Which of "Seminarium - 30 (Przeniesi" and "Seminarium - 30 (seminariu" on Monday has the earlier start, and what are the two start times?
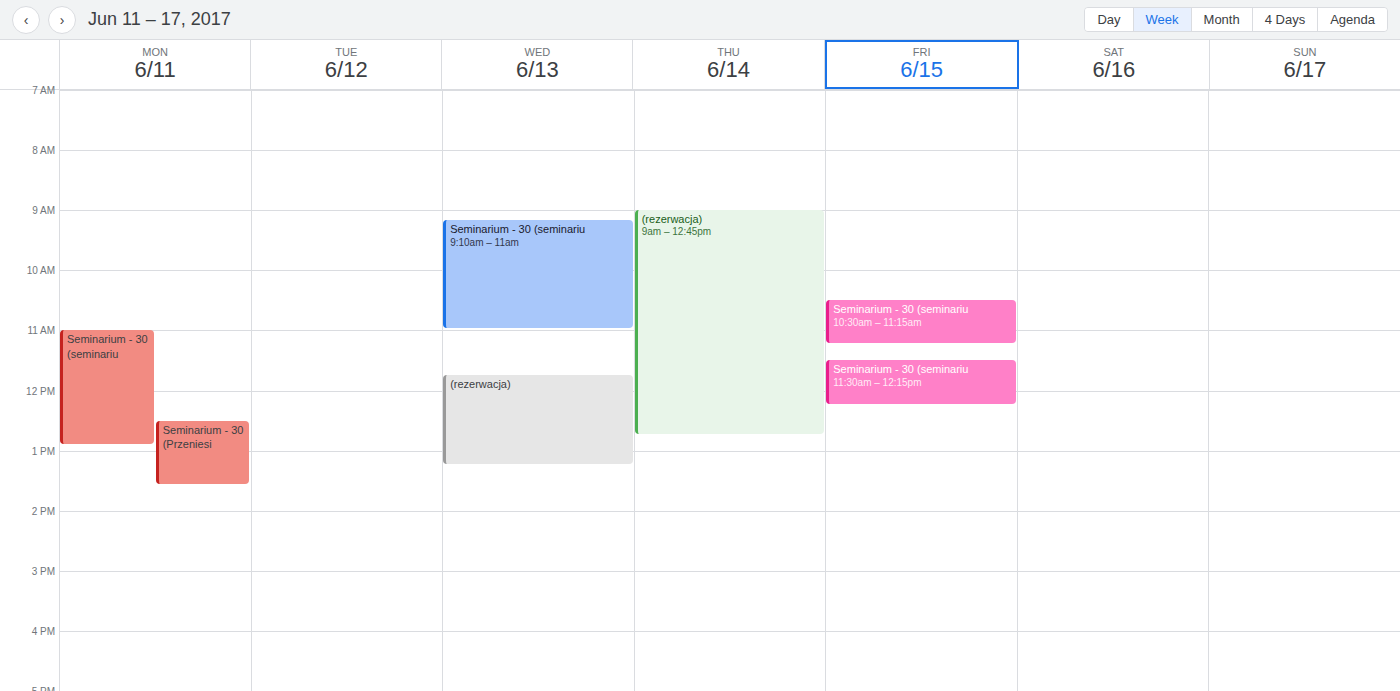
"Seminarium - 30 (seminariu" 11:00 AM; "Seminarium - 30 (Przeniesi" 12:30 PM.